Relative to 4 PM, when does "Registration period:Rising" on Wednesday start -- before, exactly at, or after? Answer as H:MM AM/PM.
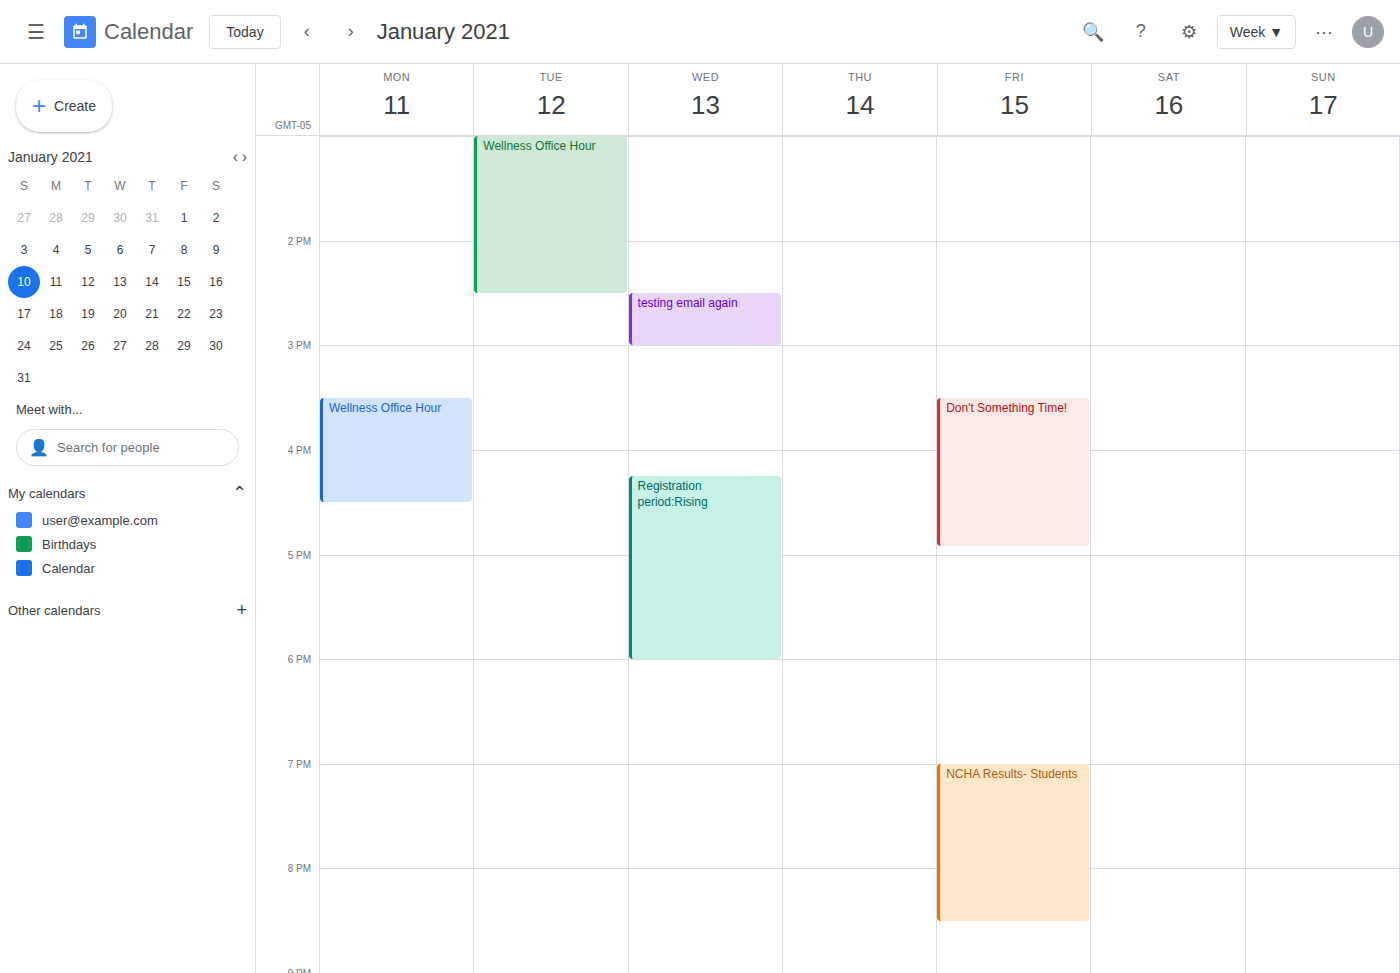
4:15 PM -- after 4 PM, 15 minutes below the 4 PM line.